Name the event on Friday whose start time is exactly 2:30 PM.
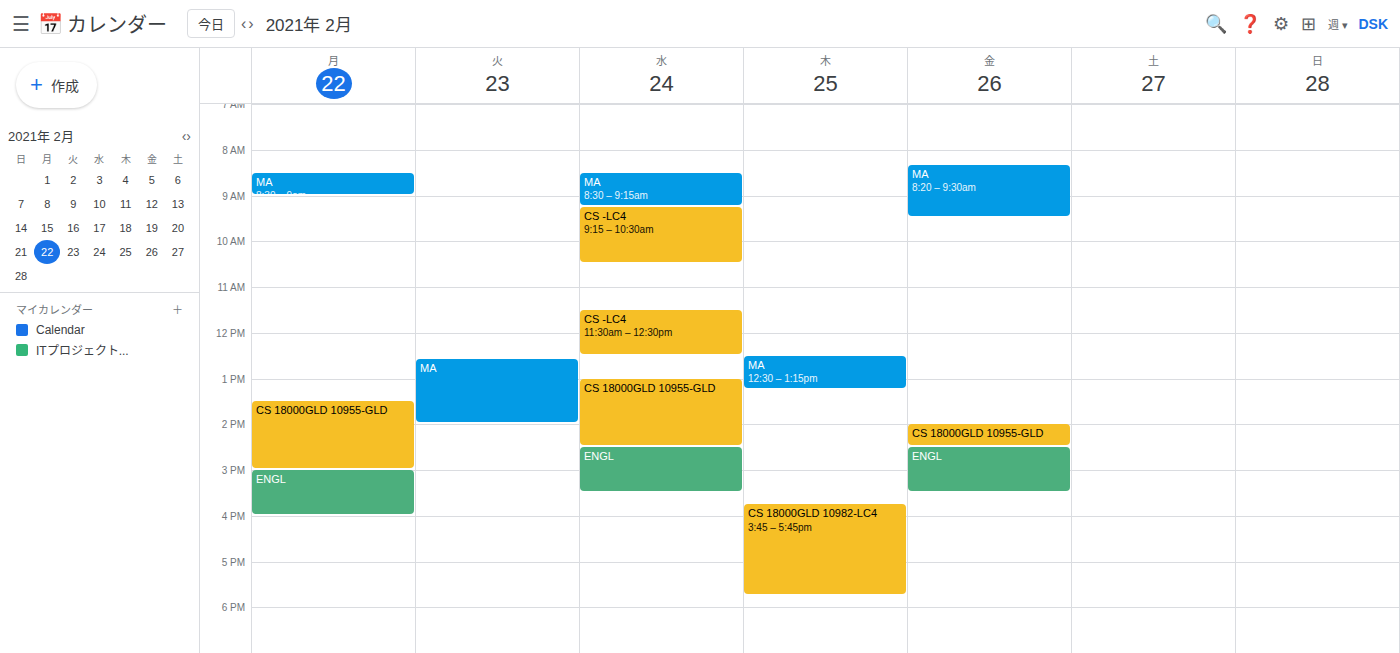
"ENGL"